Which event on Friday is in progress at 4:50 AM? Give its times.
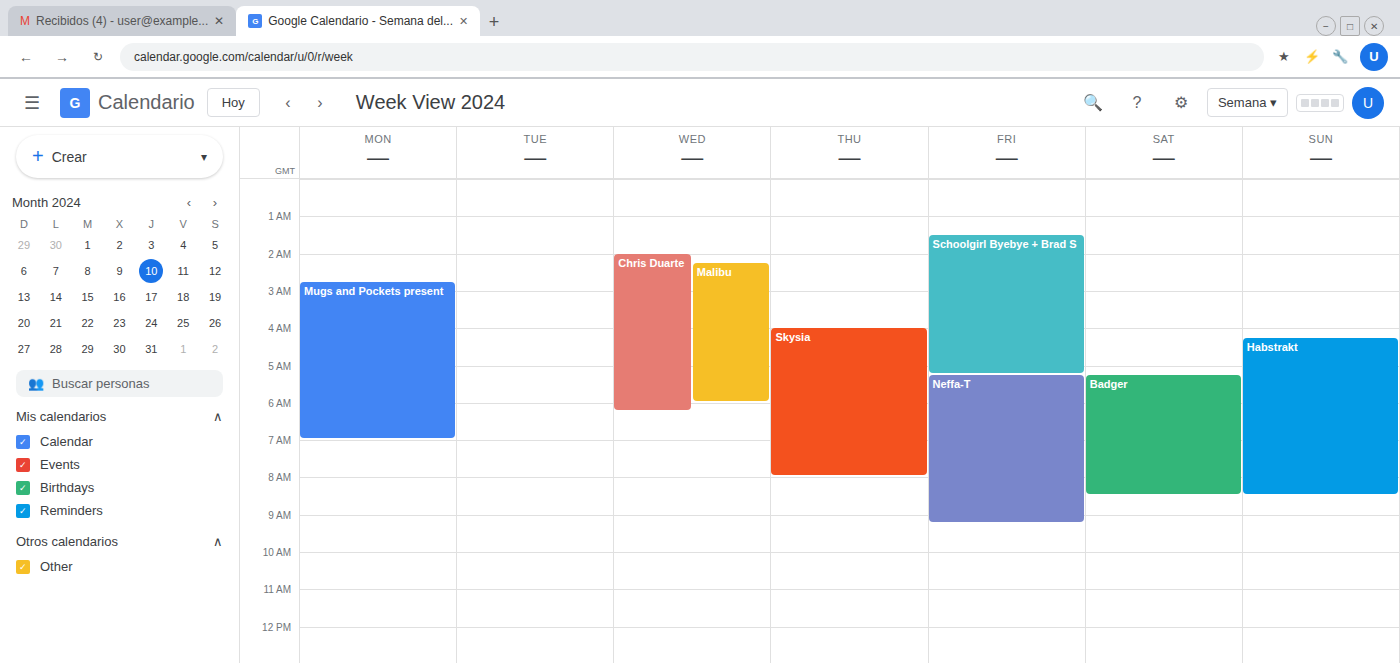
"Schoolgirl Byebye + Brad S", 1:30 AM to 5:15 AM